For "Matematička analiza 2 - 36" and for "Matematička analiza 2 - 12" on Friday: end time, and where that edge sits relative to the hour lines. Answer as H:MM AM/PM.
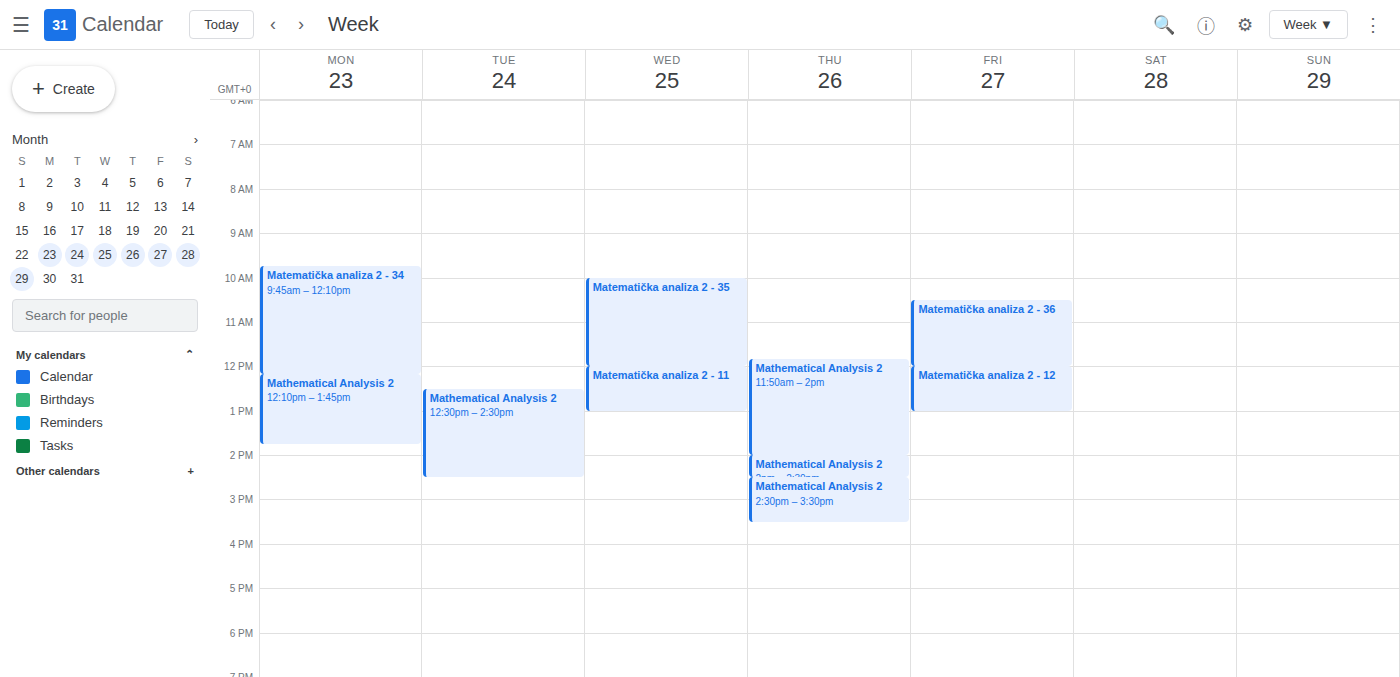
"Matematička analiza 2 - 36": 12:00 PM, exactly on the 12 PM line. "Matematička analiza 2 - 12": 1:00 PM, exactly on the 1 PM line.